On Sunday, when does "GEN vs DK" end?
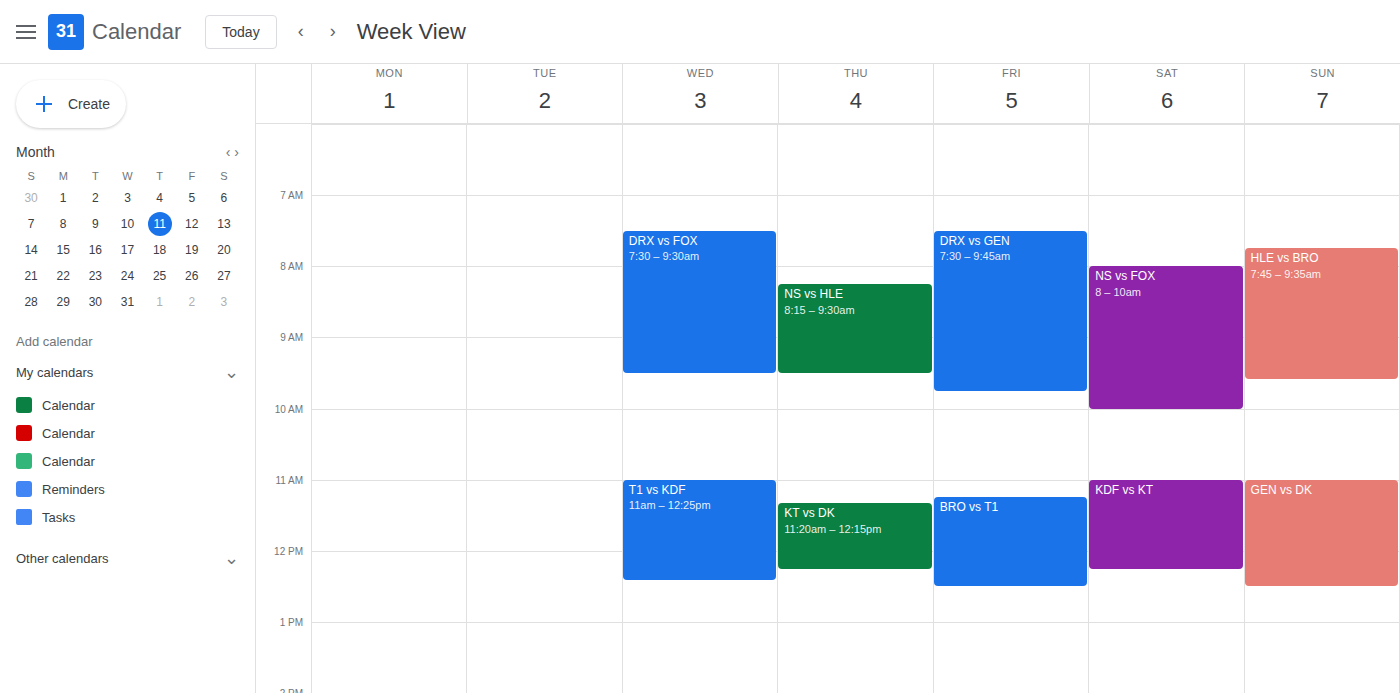
12:30 PM